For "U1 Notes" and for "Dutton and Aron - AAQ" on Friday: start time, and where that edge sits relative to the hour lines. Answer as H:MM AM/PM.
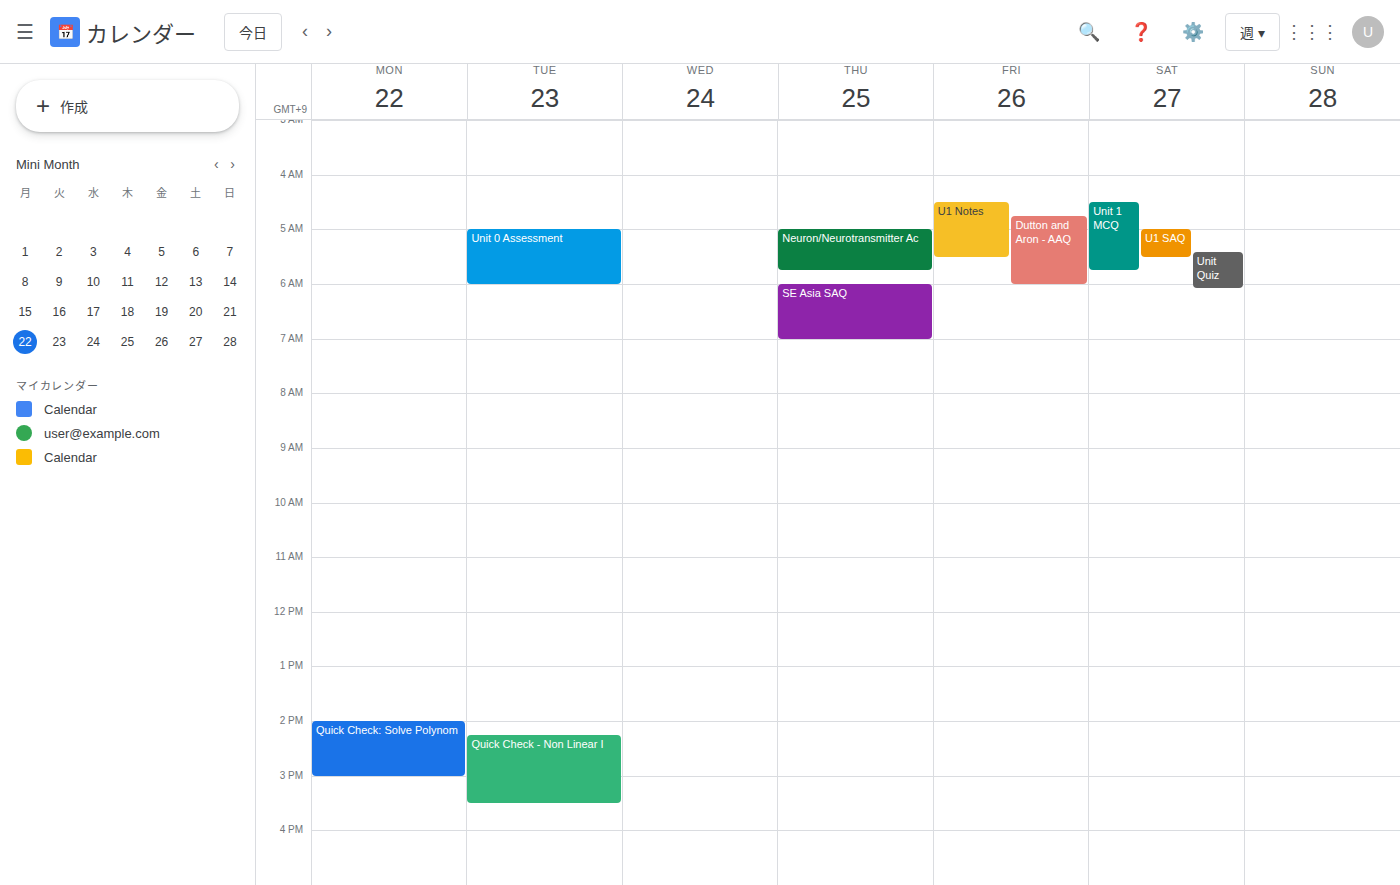
"U1 Notes": 4:30 AM, halfway between the 4 AM and 5 AM lines. "Dutton and Aron - AAQ": 4:45 AM, neither: three quarters of the way from the 4 AM line to the 5 AM line.